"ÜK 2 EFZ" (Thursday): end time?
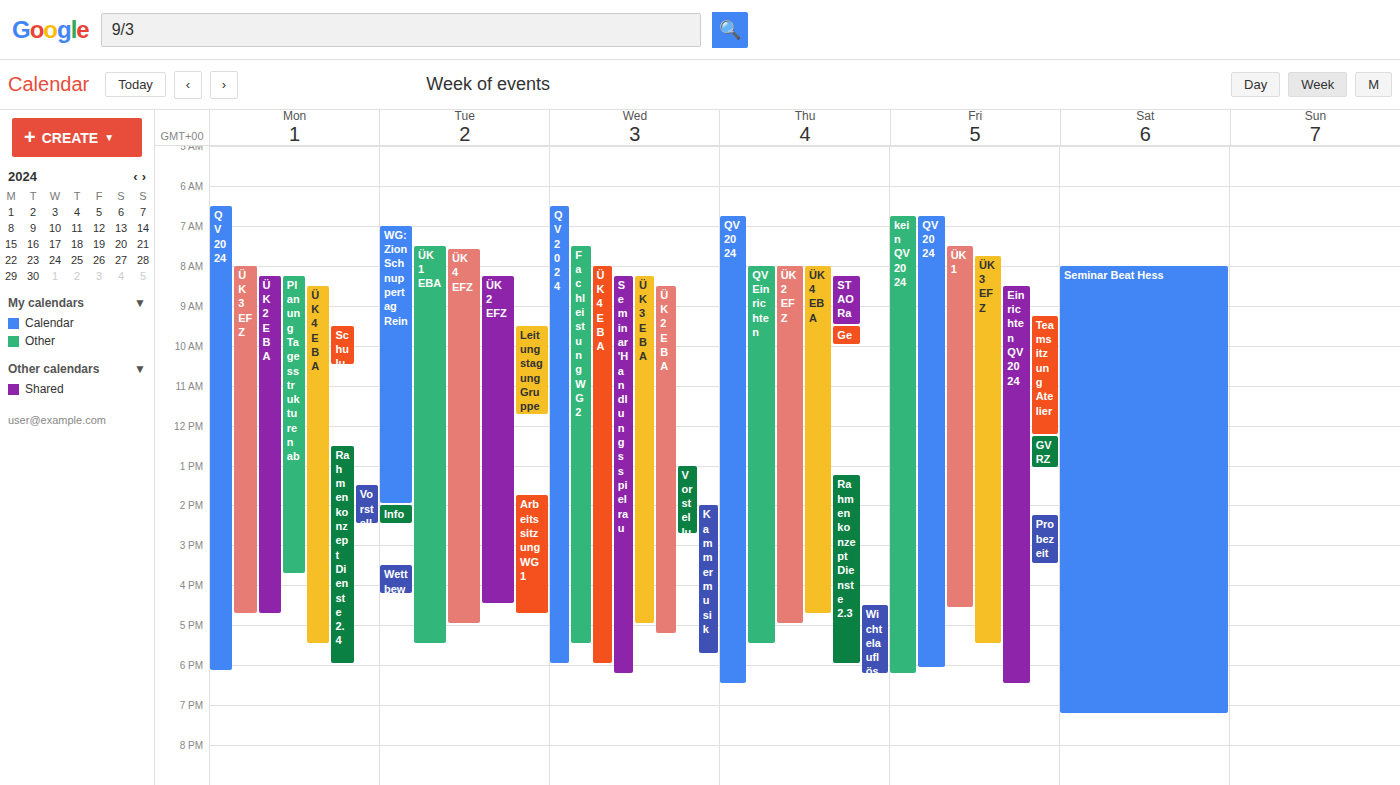
5:00 PM